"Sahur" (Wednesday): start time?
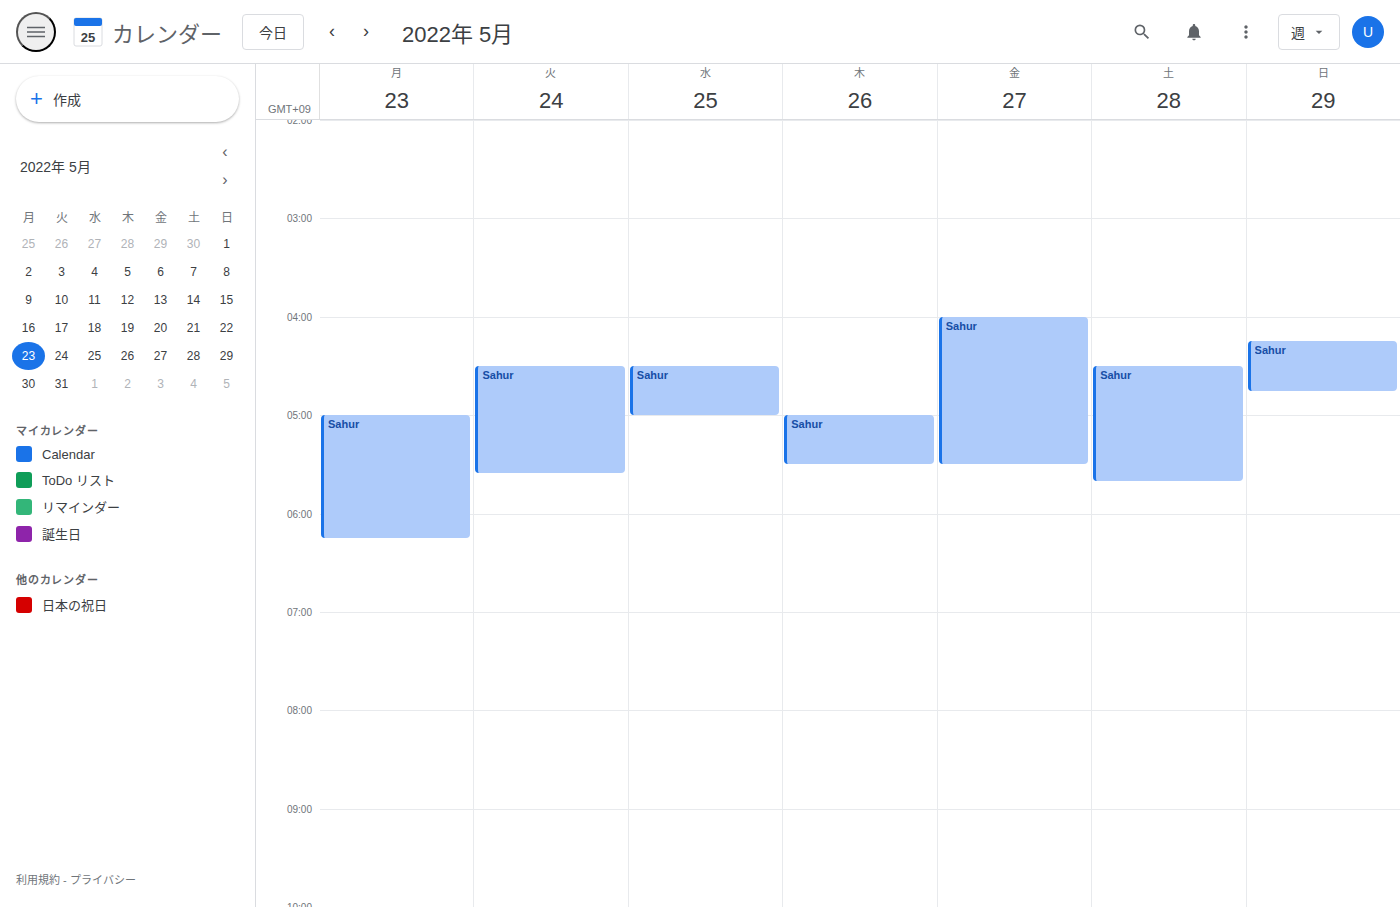
4:30 AM